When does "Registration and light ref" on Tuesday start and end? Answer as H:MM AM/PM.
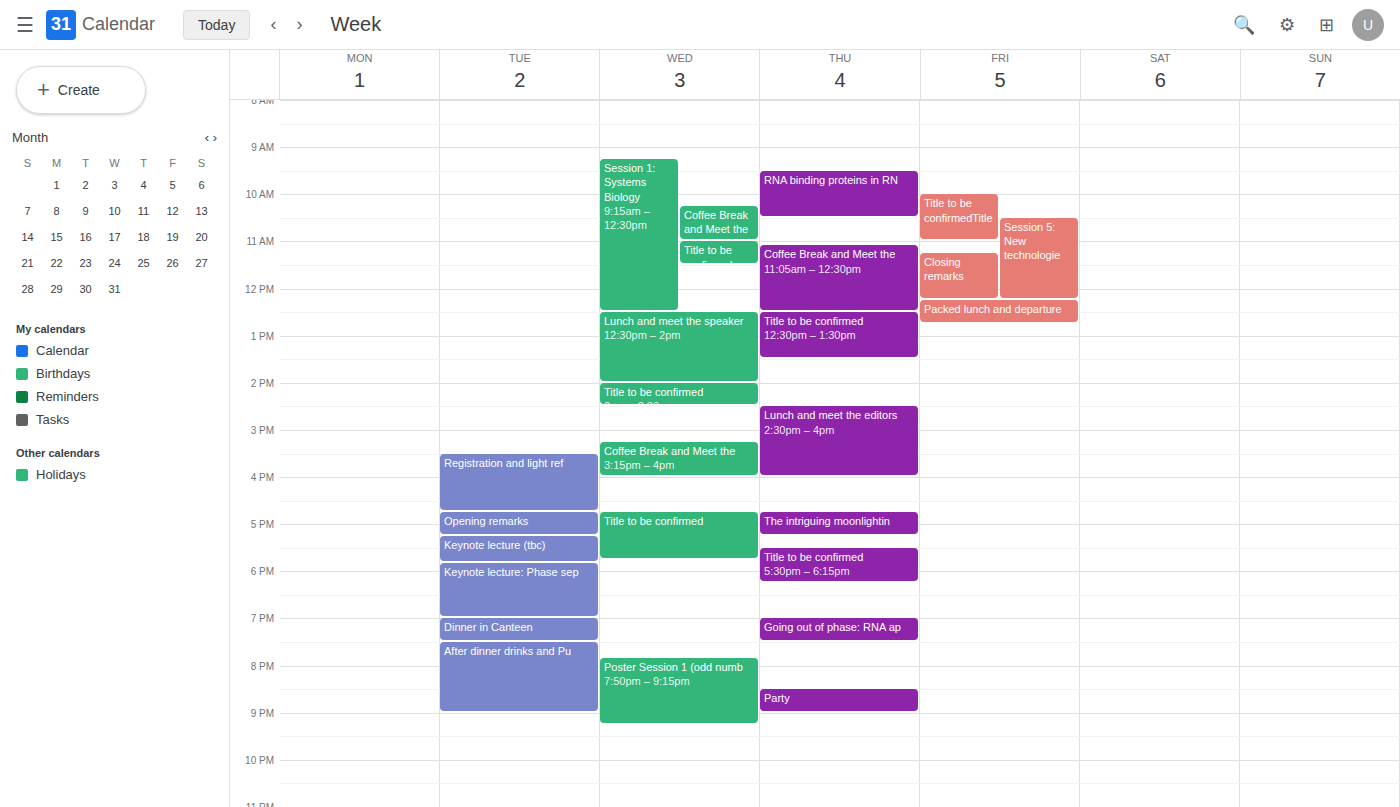
3:30 PM to 4:45 PM